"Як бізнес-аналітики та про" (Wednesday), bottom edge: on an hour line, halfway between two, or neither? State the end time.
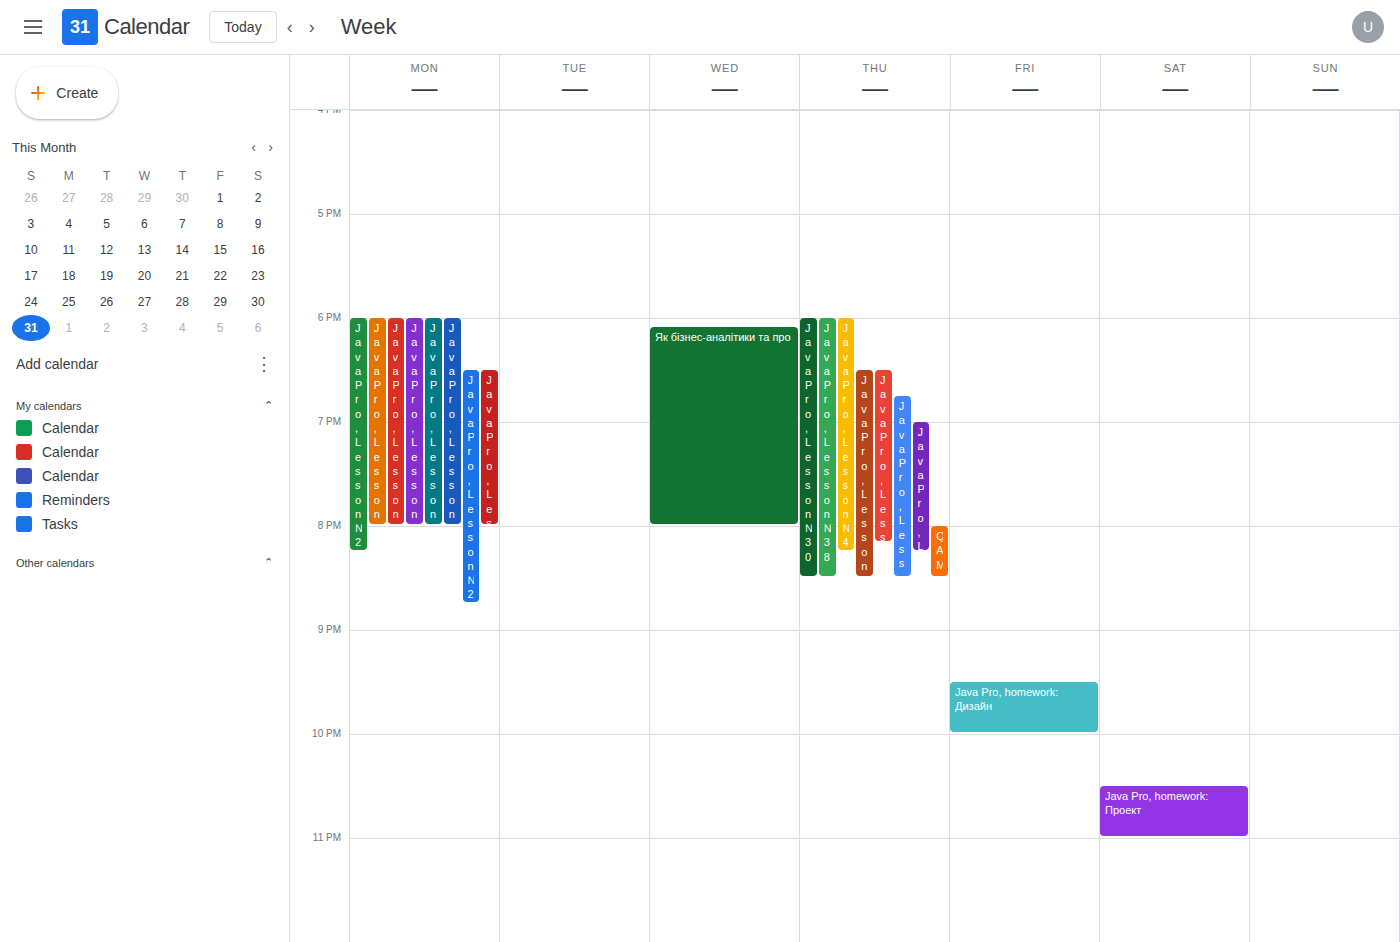
20:00 -- exactly on the 20:00 line.